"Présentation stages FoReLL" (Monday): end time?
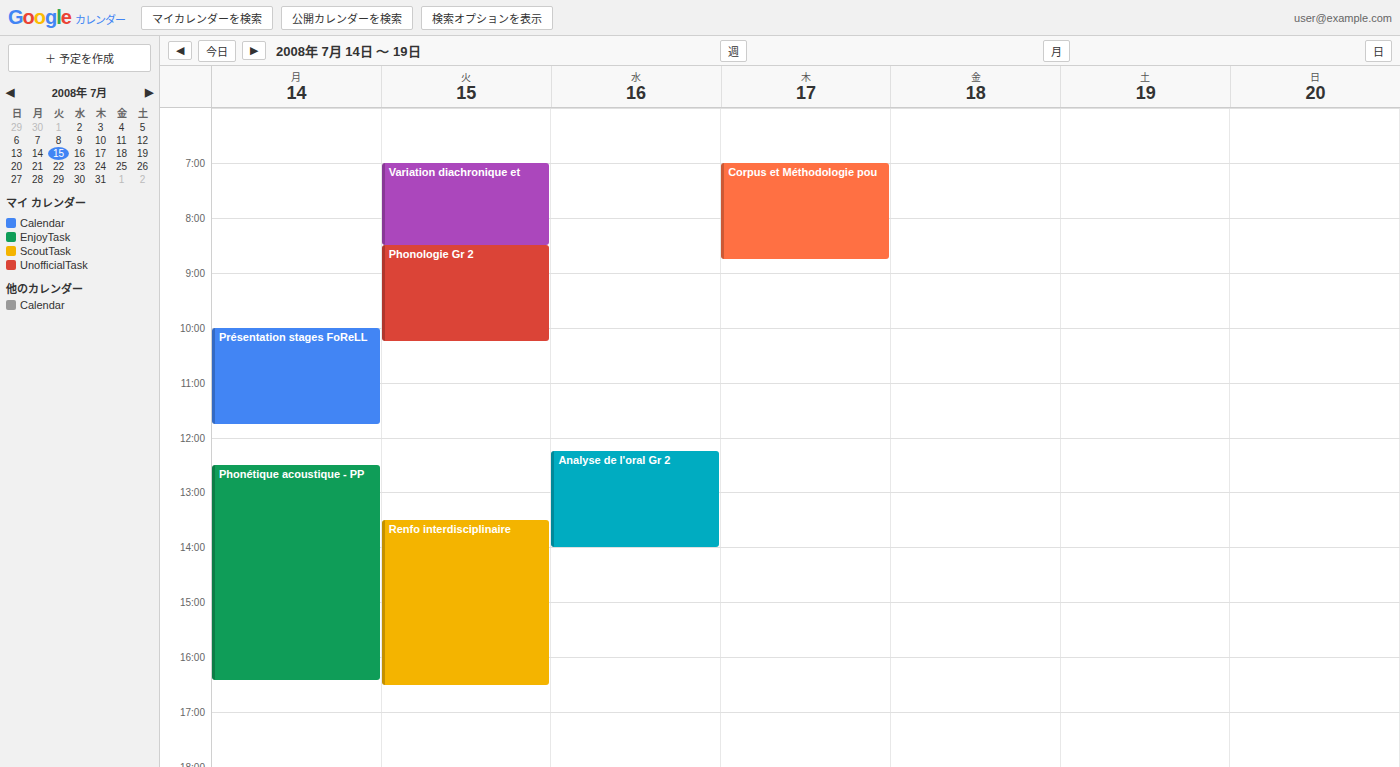
11:45 AM